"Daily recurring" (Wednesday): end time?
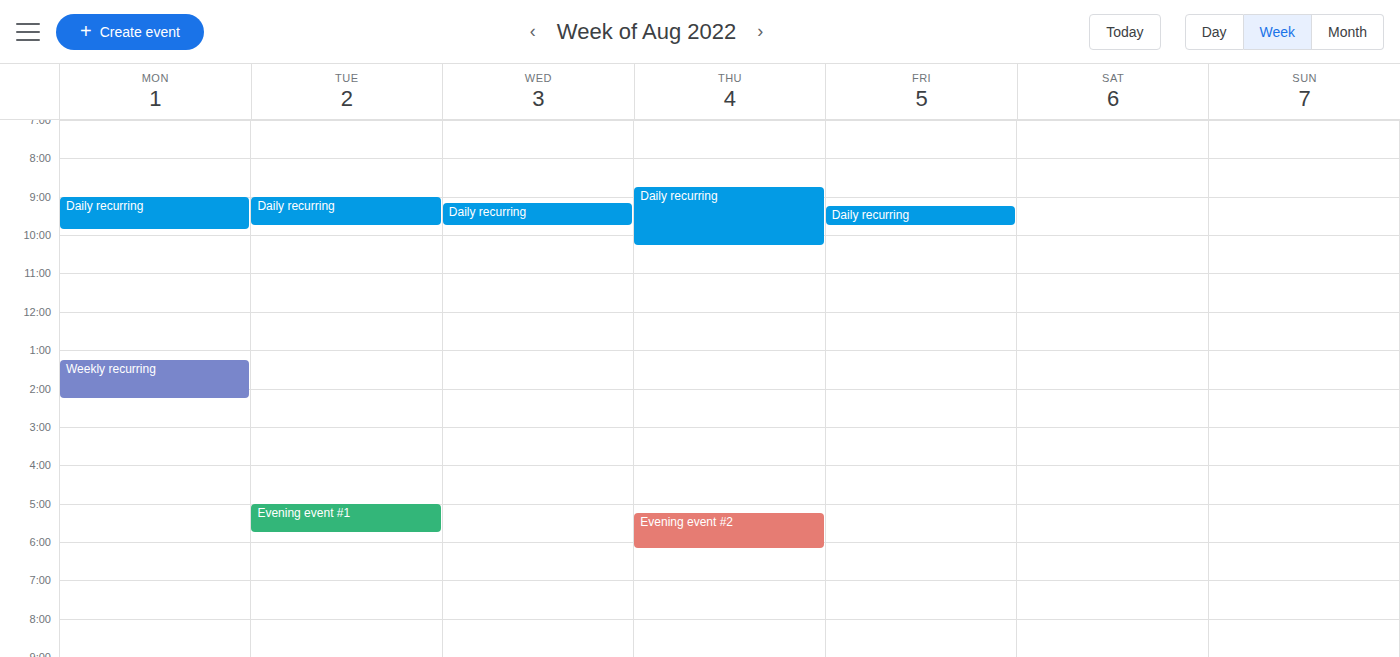
9:45 AM